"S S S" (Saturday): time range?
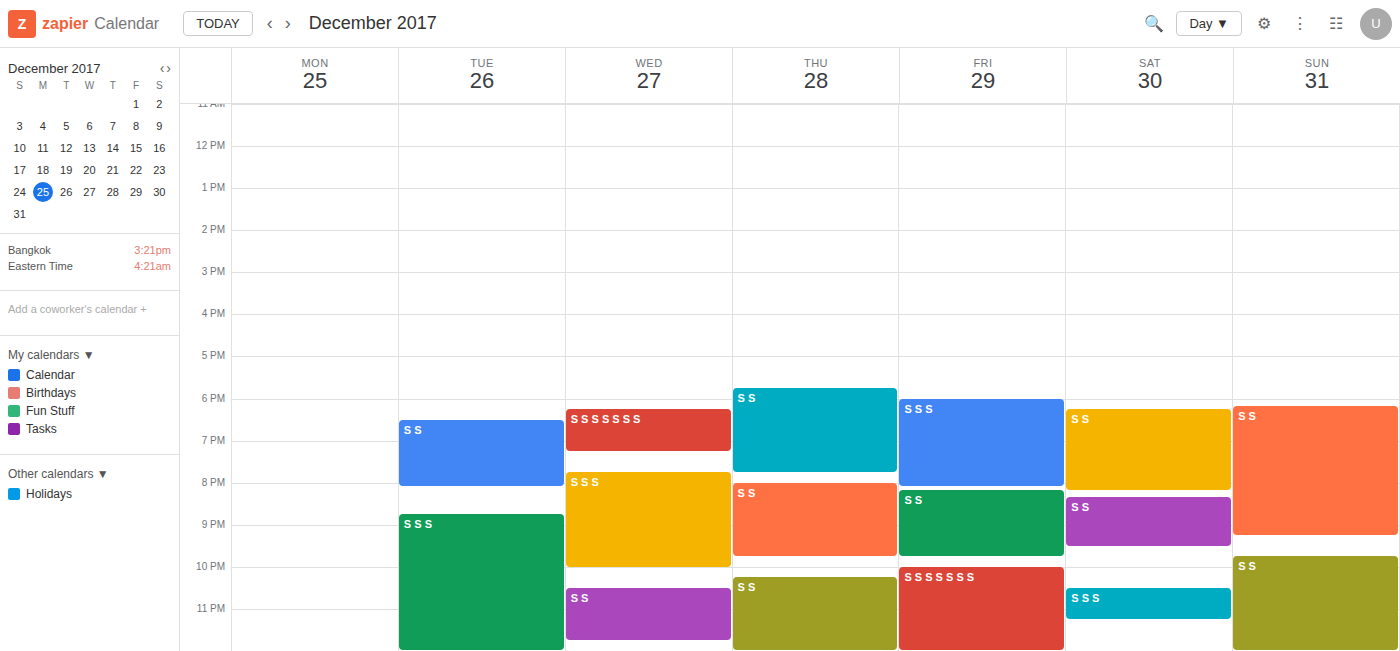
22:30 to 23:15